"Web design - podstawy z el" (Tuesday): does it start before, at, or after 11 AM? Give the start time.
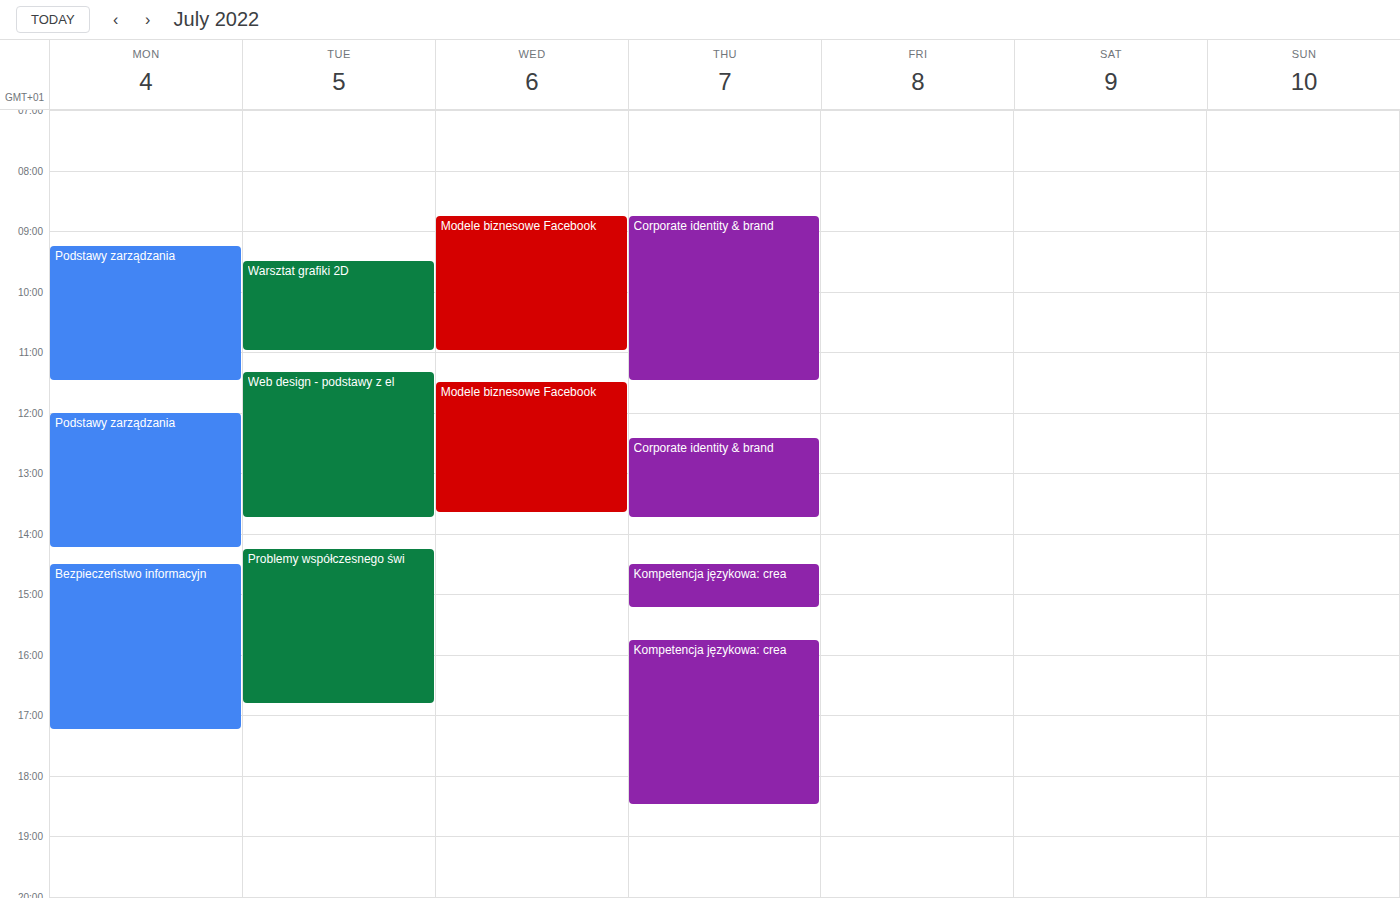
11:20 AM -- after 11 AM, 20 minutes below the 11 AM line.